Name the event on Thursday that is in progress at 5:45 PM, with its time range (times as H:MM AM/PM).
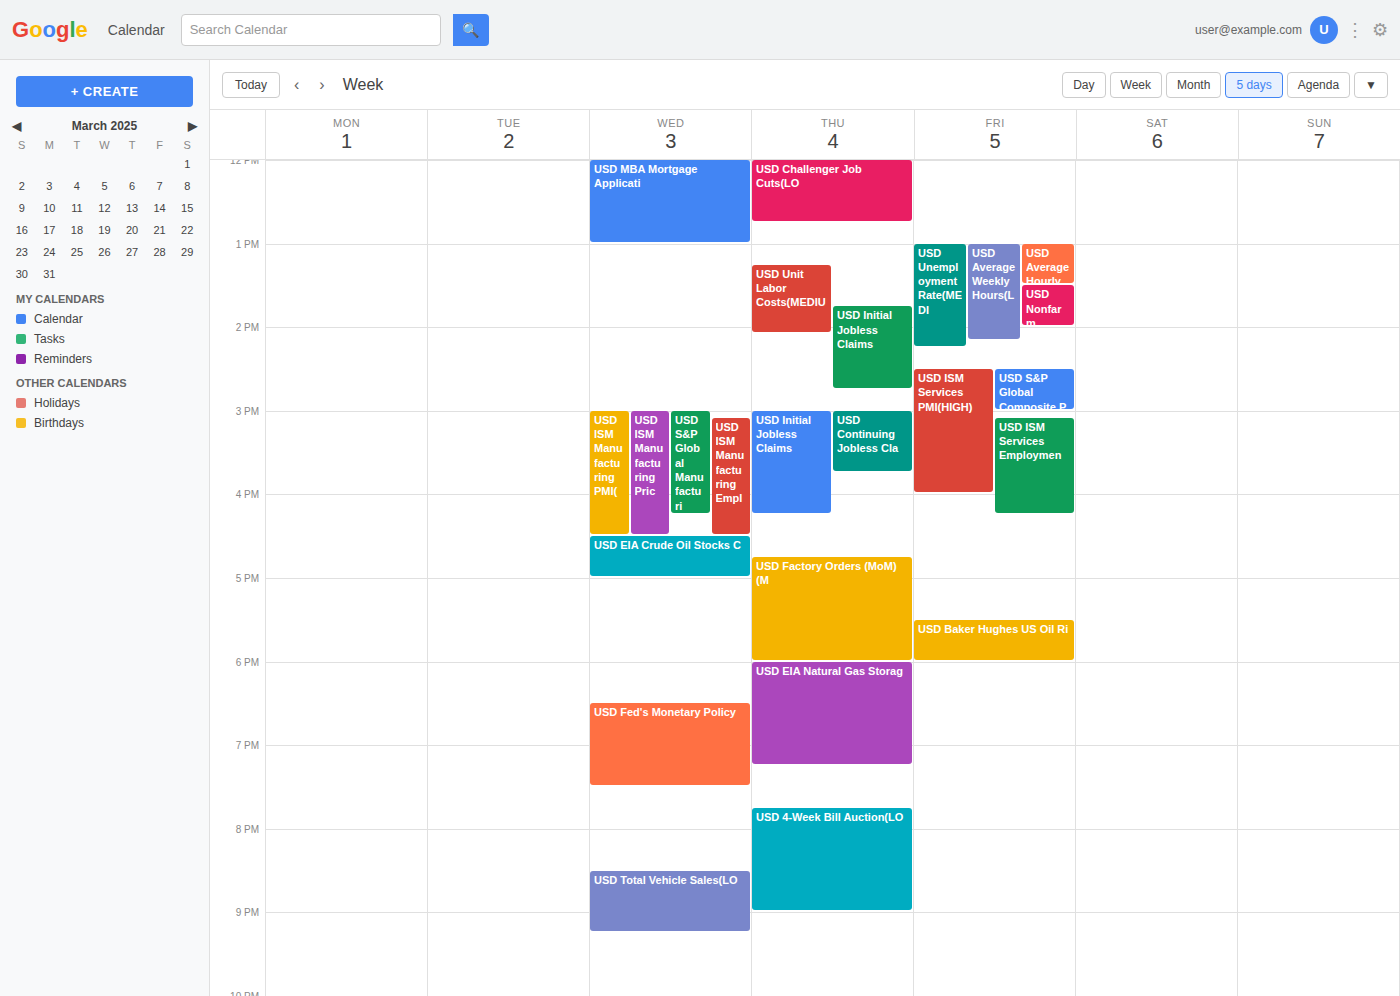
"USD Factory Orders (MoM)(M", 4:45 PM to 6:00 PM